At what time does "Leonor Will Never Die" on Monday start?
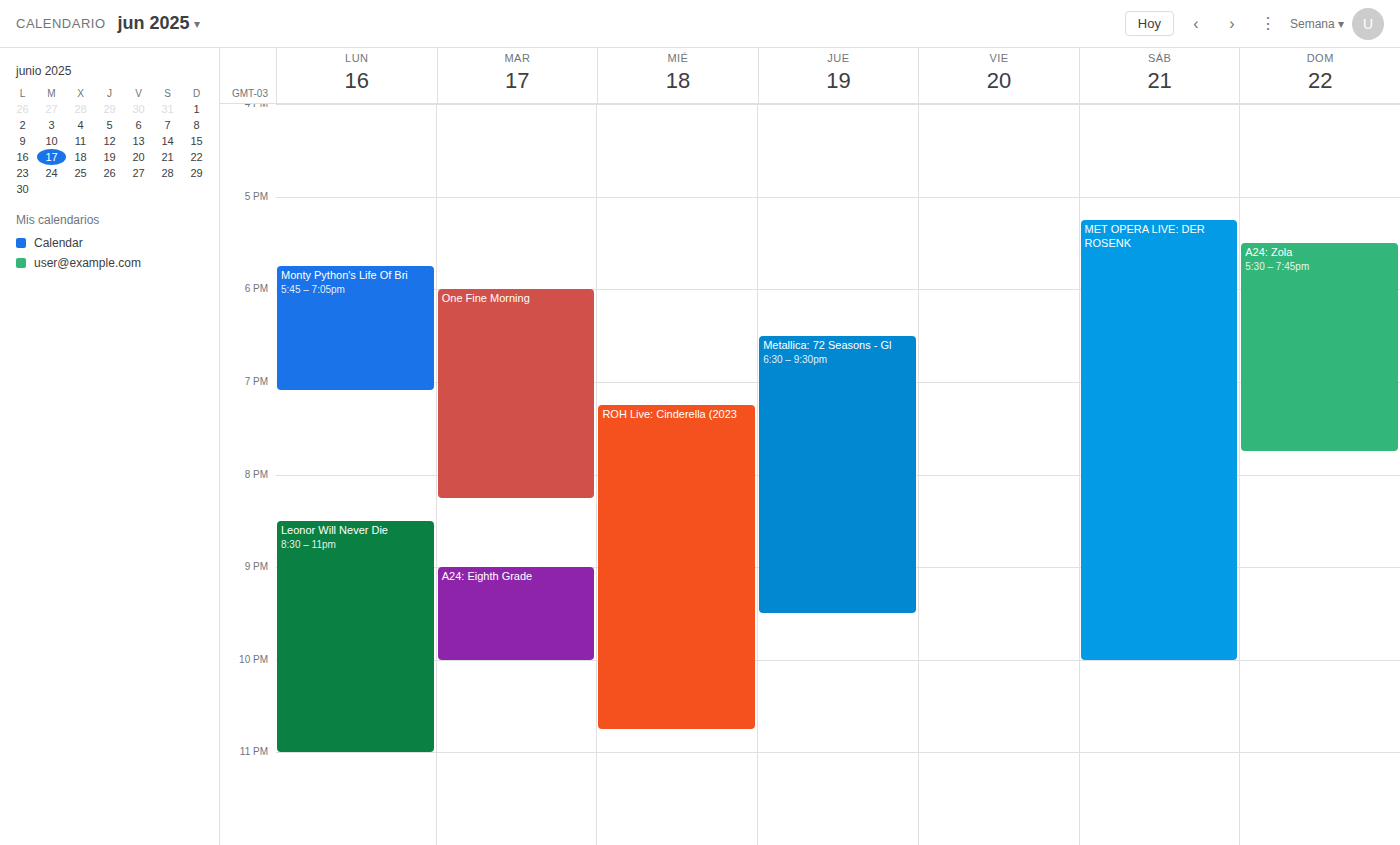
8:30 PM